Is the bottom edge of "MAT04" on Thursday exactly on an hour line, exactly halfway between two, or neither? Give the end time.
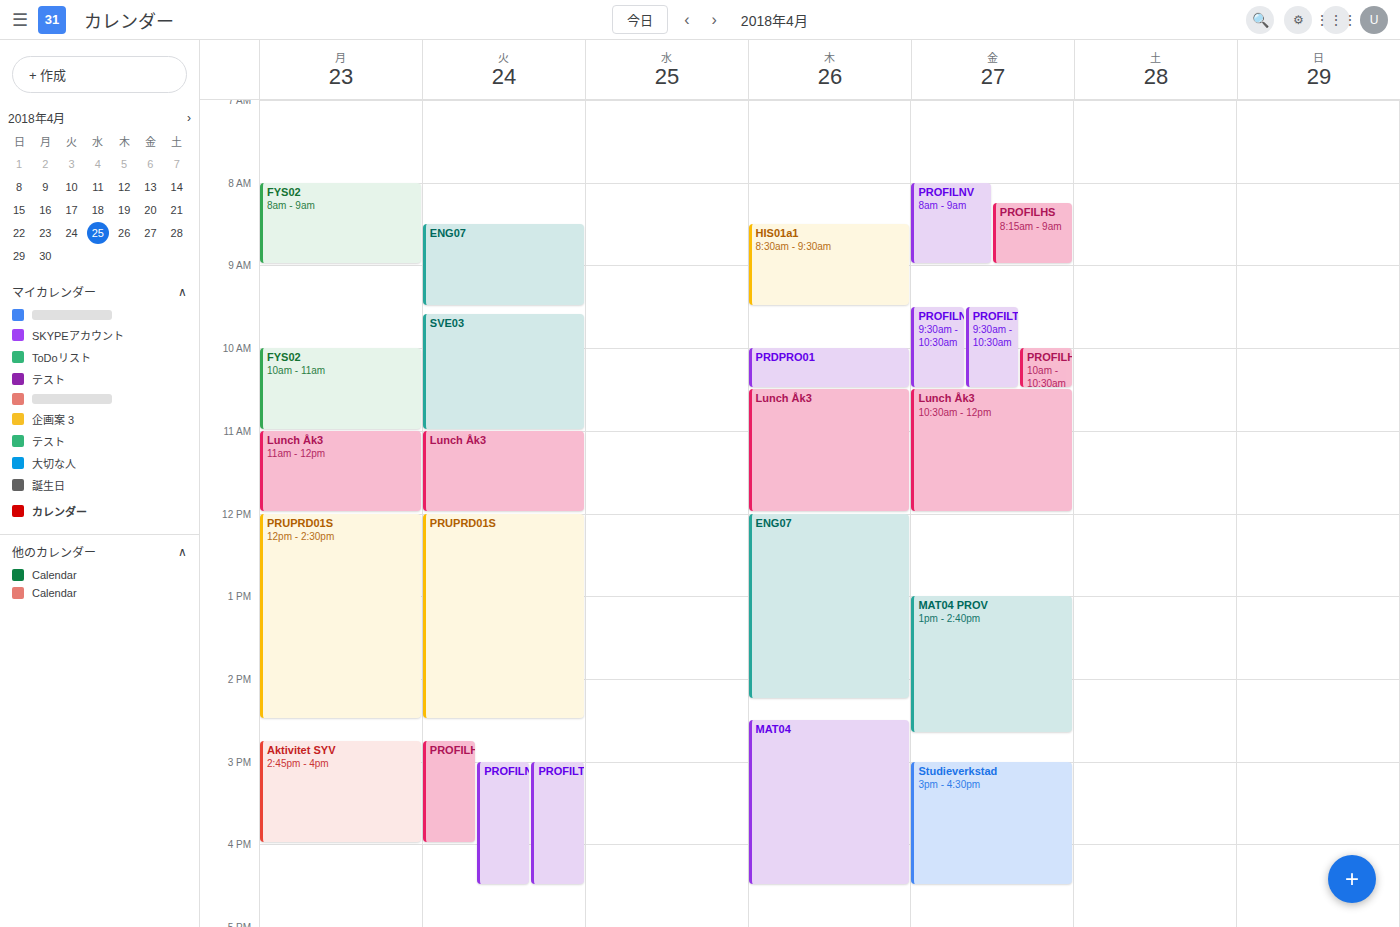
4:30 PM -- halfway between the 4 PM and 5 PM lines.